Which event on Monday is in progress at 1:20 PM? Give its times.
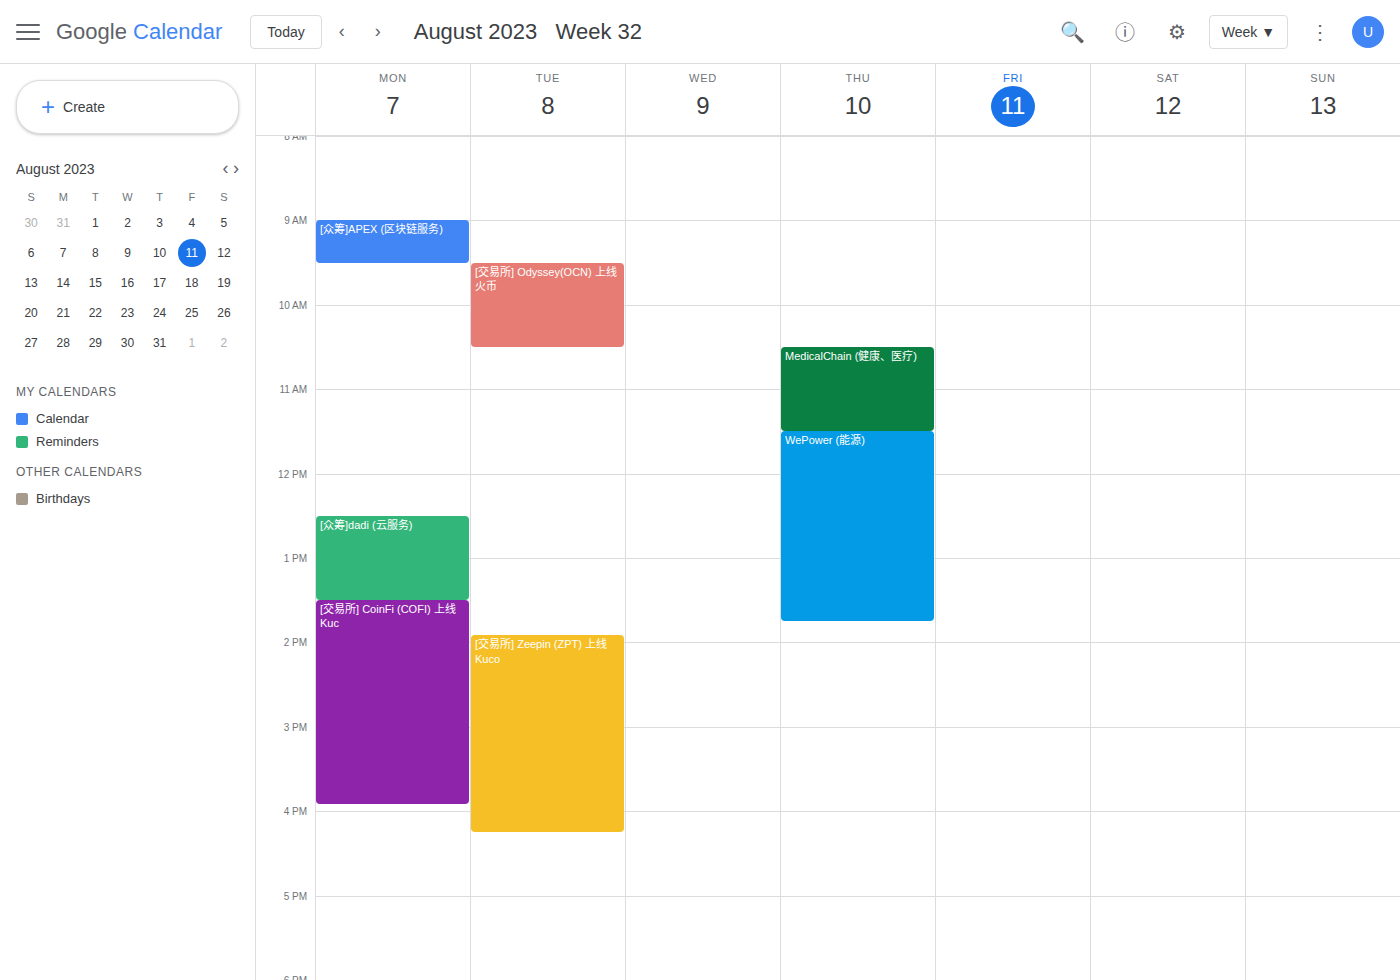
"[众筹]dadi (云服务)", 12:30 PM to 1:30 PM